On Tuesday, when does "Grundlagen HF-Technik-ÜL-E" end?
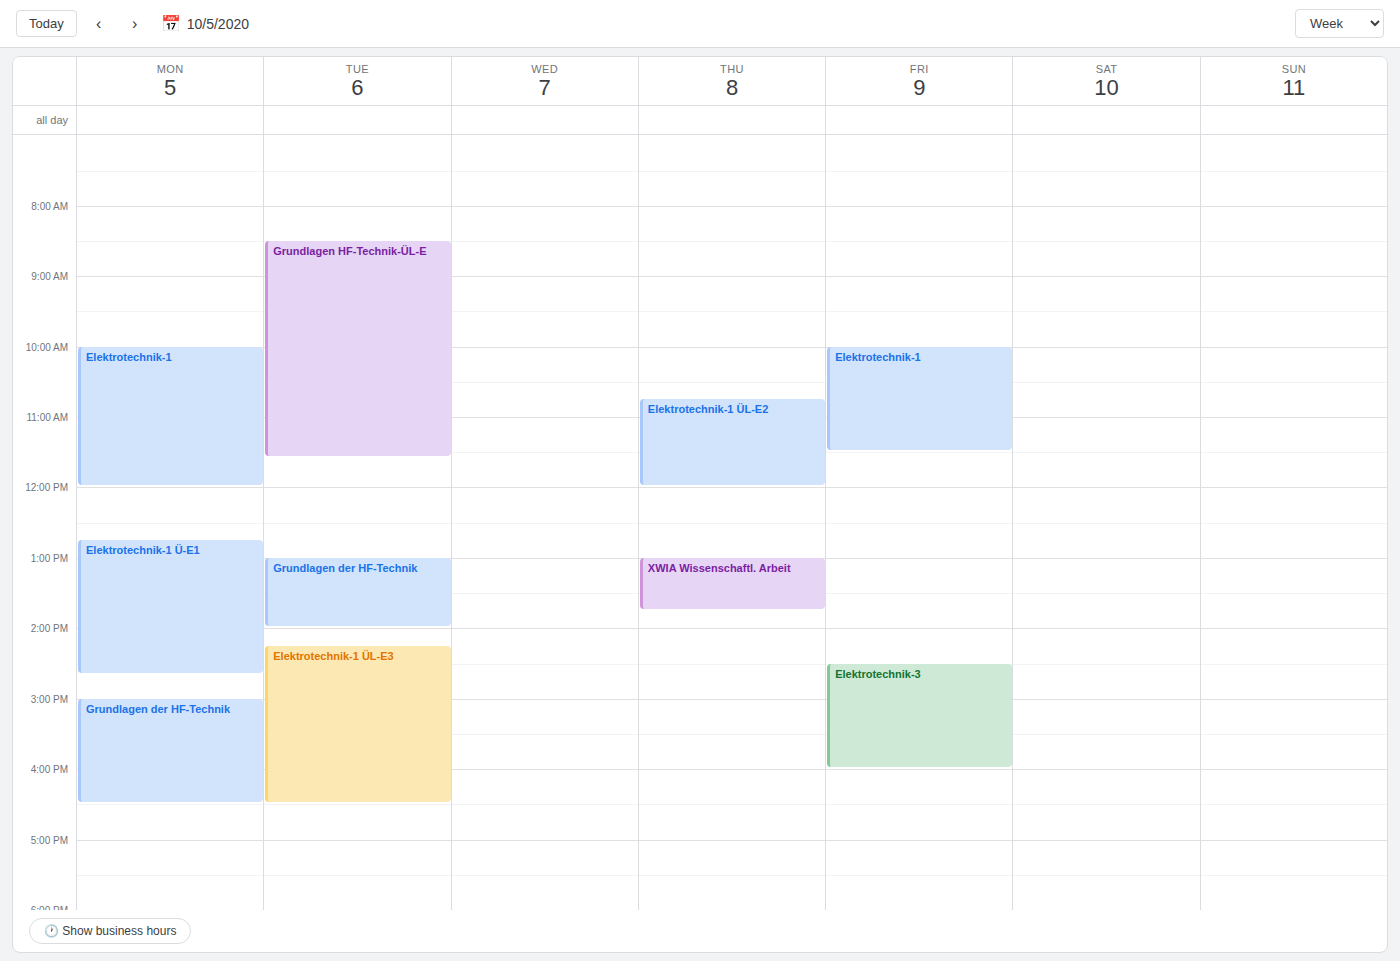
11:35 AM